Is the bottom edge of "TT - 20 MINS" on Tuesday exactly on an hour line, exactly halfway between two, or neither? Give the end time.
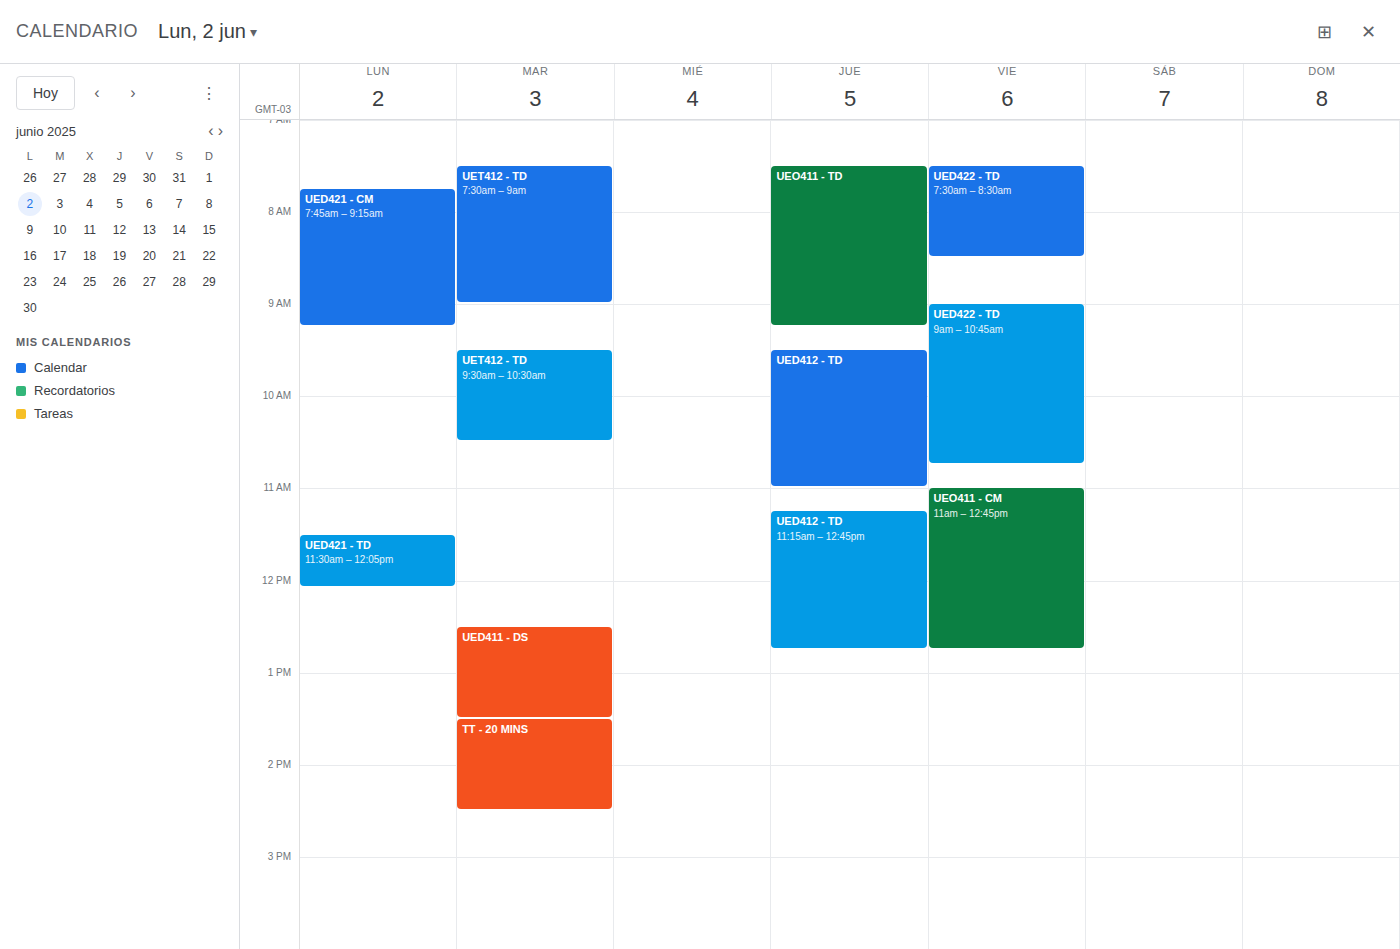
2:30 PM -- halfway between the 2 PM and 3 PM lines.